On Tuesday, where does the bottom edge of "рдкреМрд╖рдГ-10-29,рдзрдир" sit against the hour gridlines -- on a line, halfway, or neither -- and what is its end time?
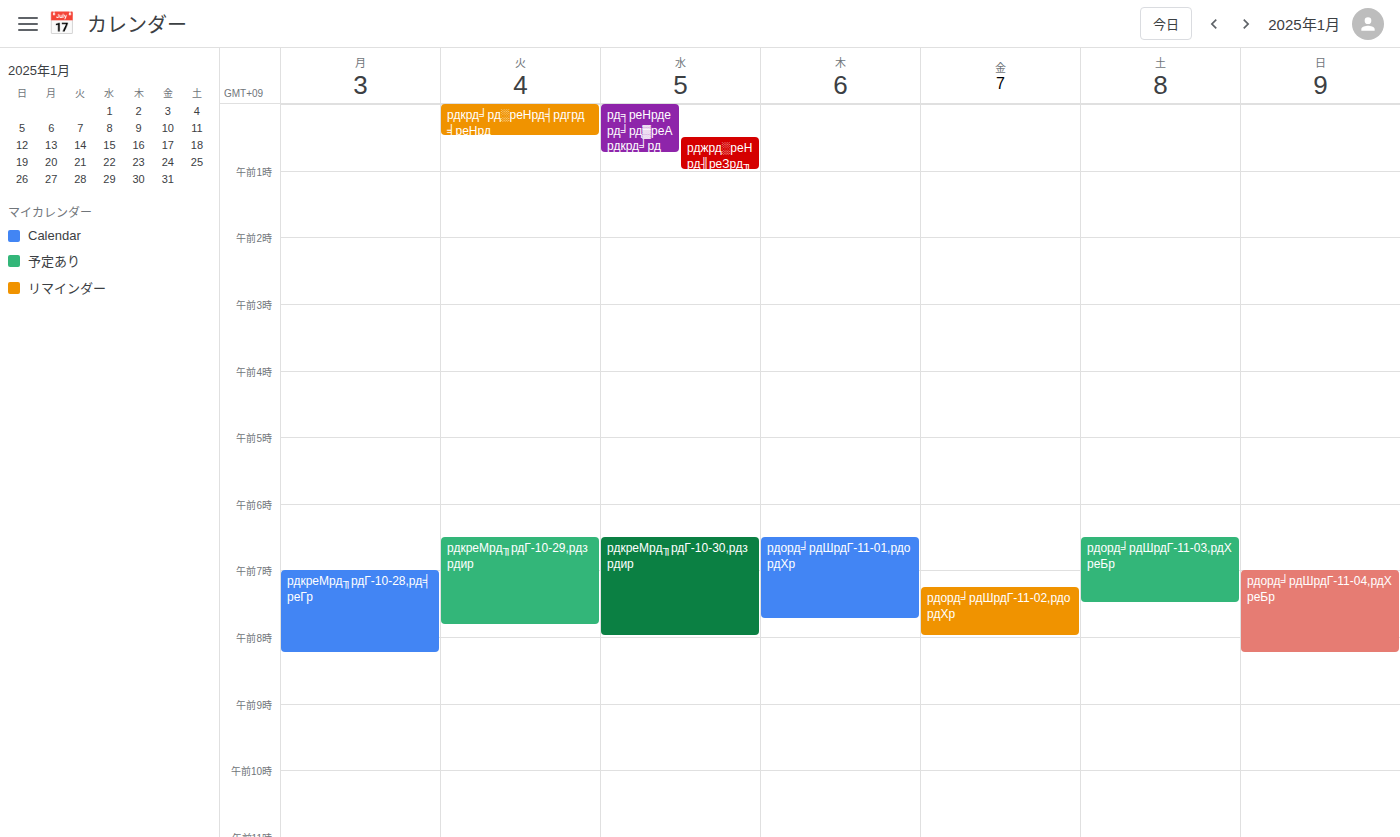
7:50 AM -- neither: 50 minutes below the 7 AM line and 10 minutes above the 8 AM line.